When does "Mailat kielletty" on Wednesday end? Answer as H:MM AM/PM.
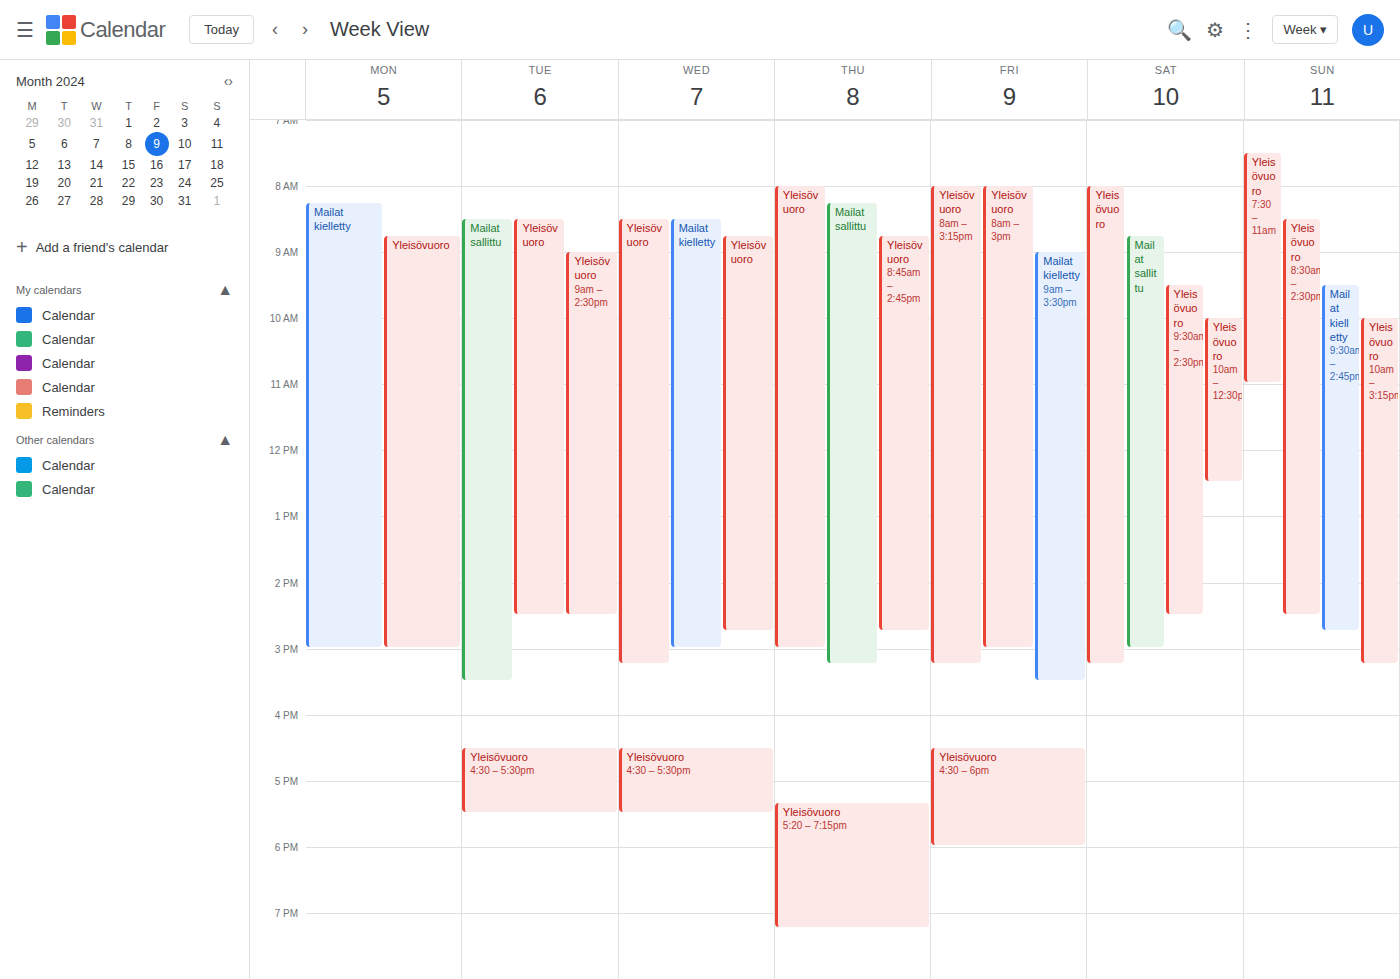
3:00 PM